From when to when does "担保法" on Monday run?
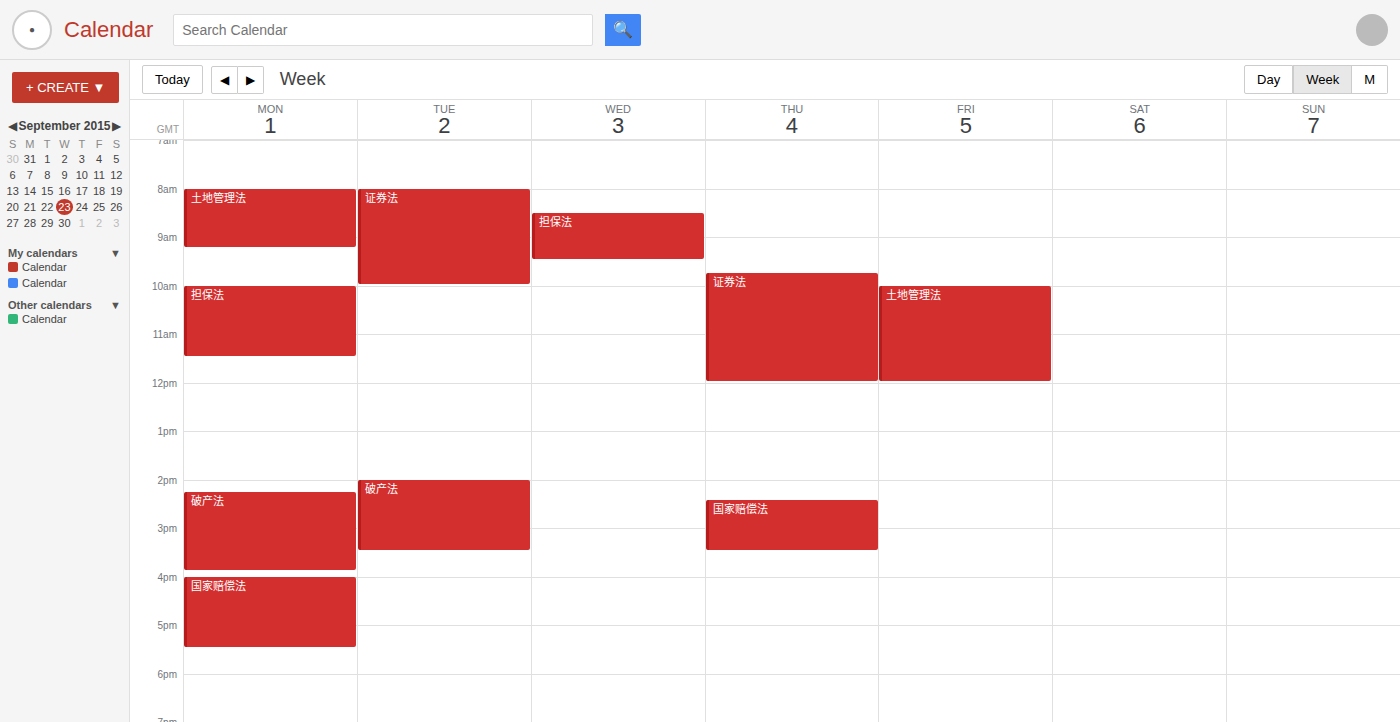
10:00 AM to 11:30 AM